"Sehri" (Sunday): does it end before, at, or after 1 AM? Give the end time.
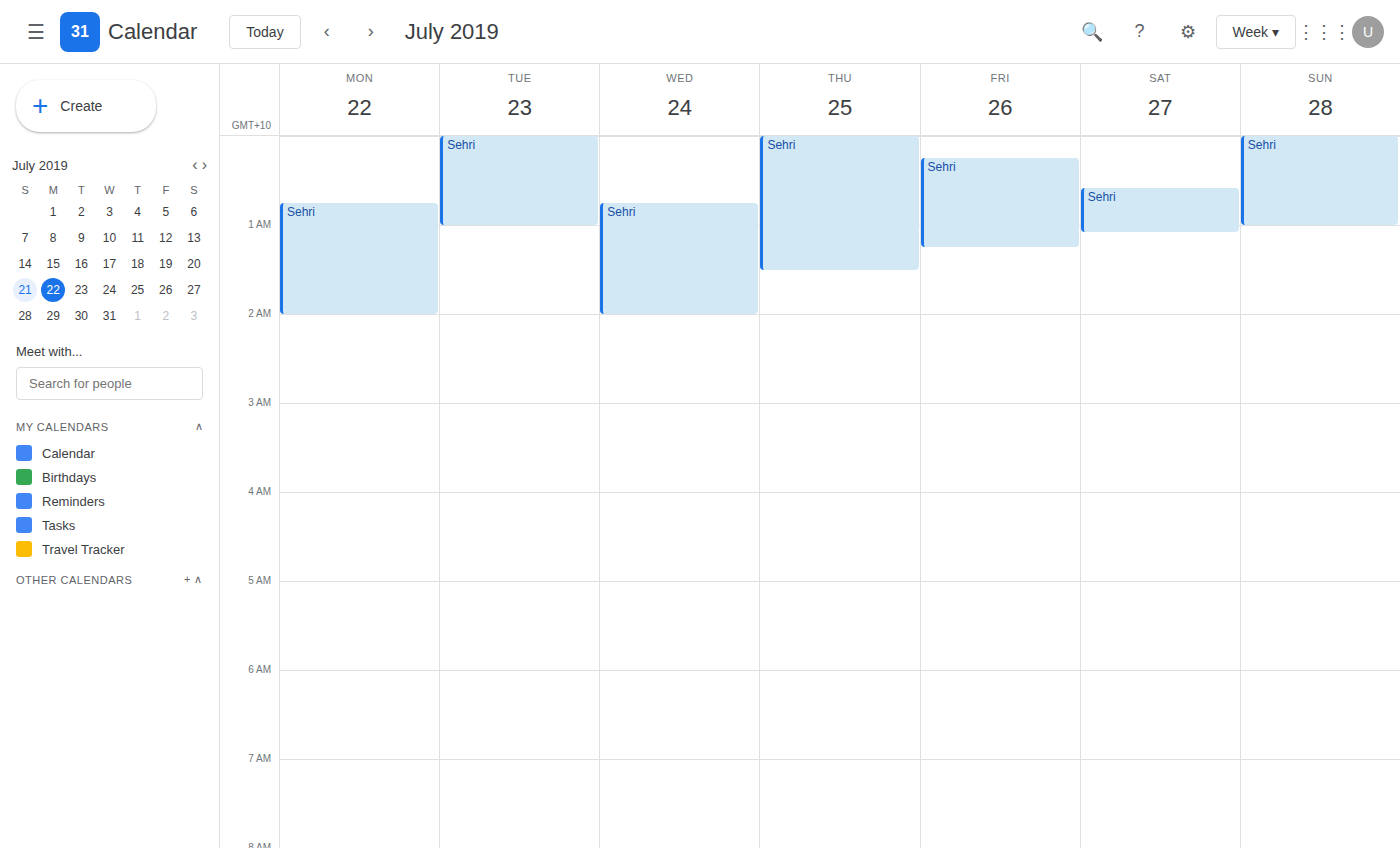
1:00 AM -- exactly at 1 AM, on the 1 AM line.